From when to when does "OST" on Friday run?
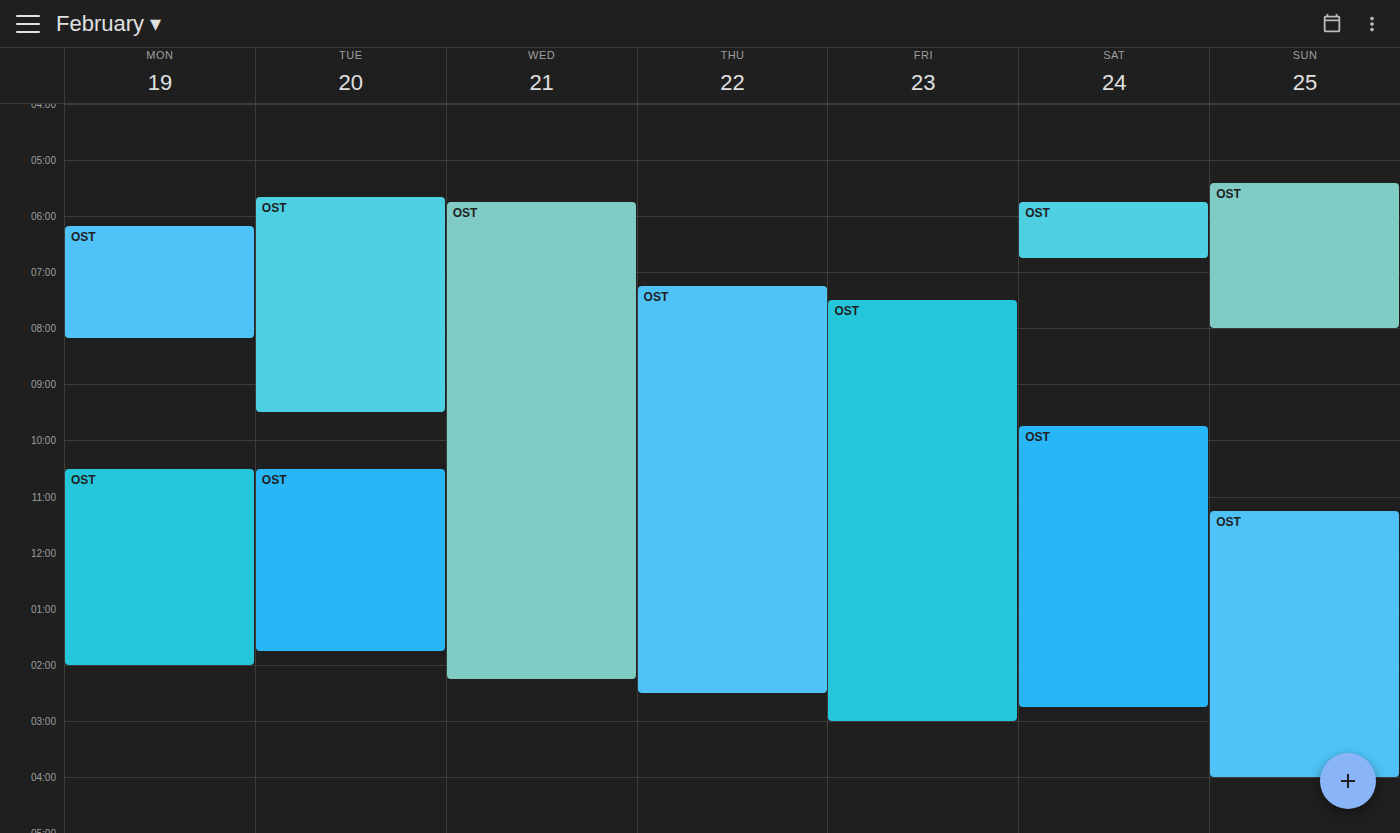
7:30 AM to 3:00 PM